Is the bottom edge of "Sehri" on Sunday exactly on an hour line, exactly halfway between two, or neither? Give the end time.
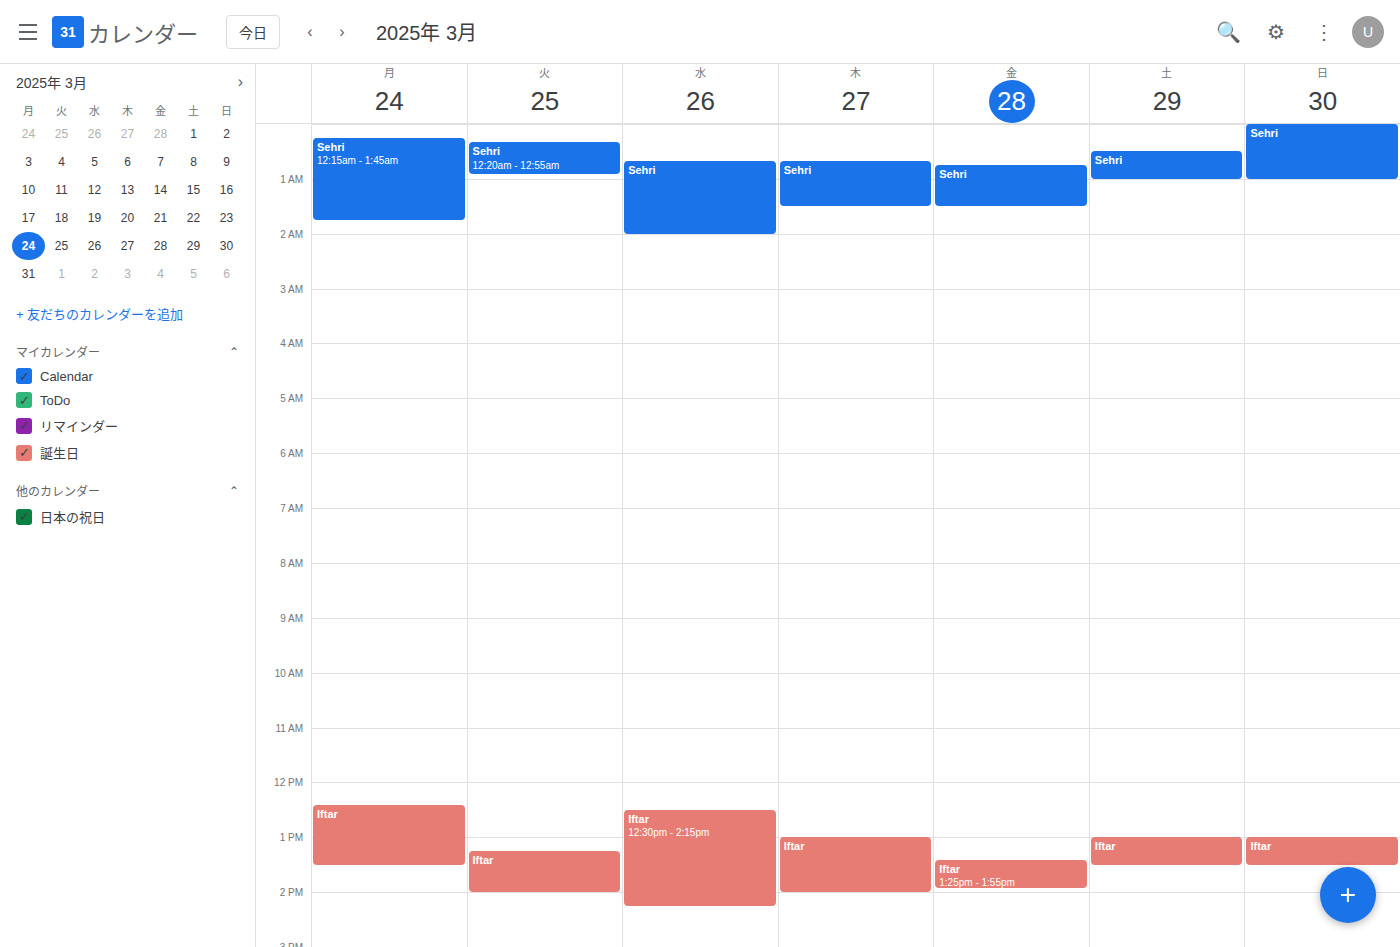
1:00 AM -- exactly on the 1 AM line.